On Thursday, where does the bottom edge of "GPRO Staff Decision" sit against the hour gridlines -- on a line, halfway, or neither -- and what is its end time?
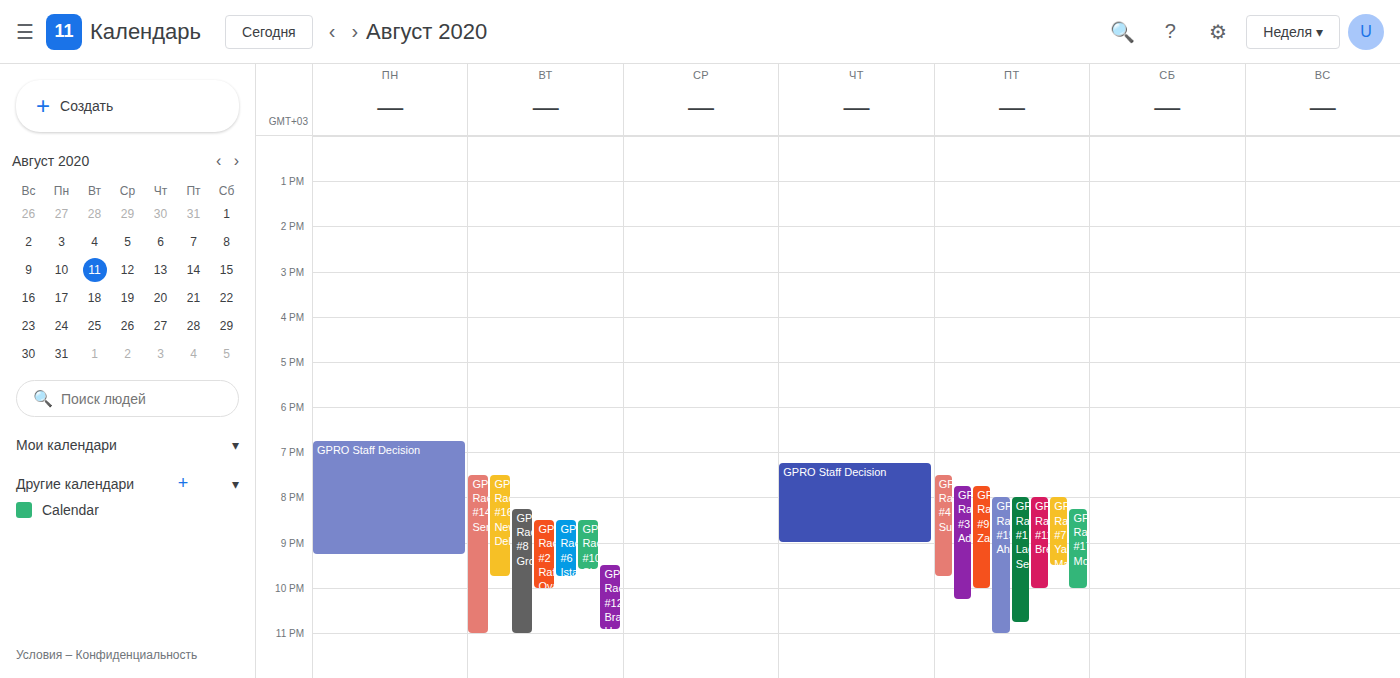
9:00 PM -- exactly on the 9 PM line.